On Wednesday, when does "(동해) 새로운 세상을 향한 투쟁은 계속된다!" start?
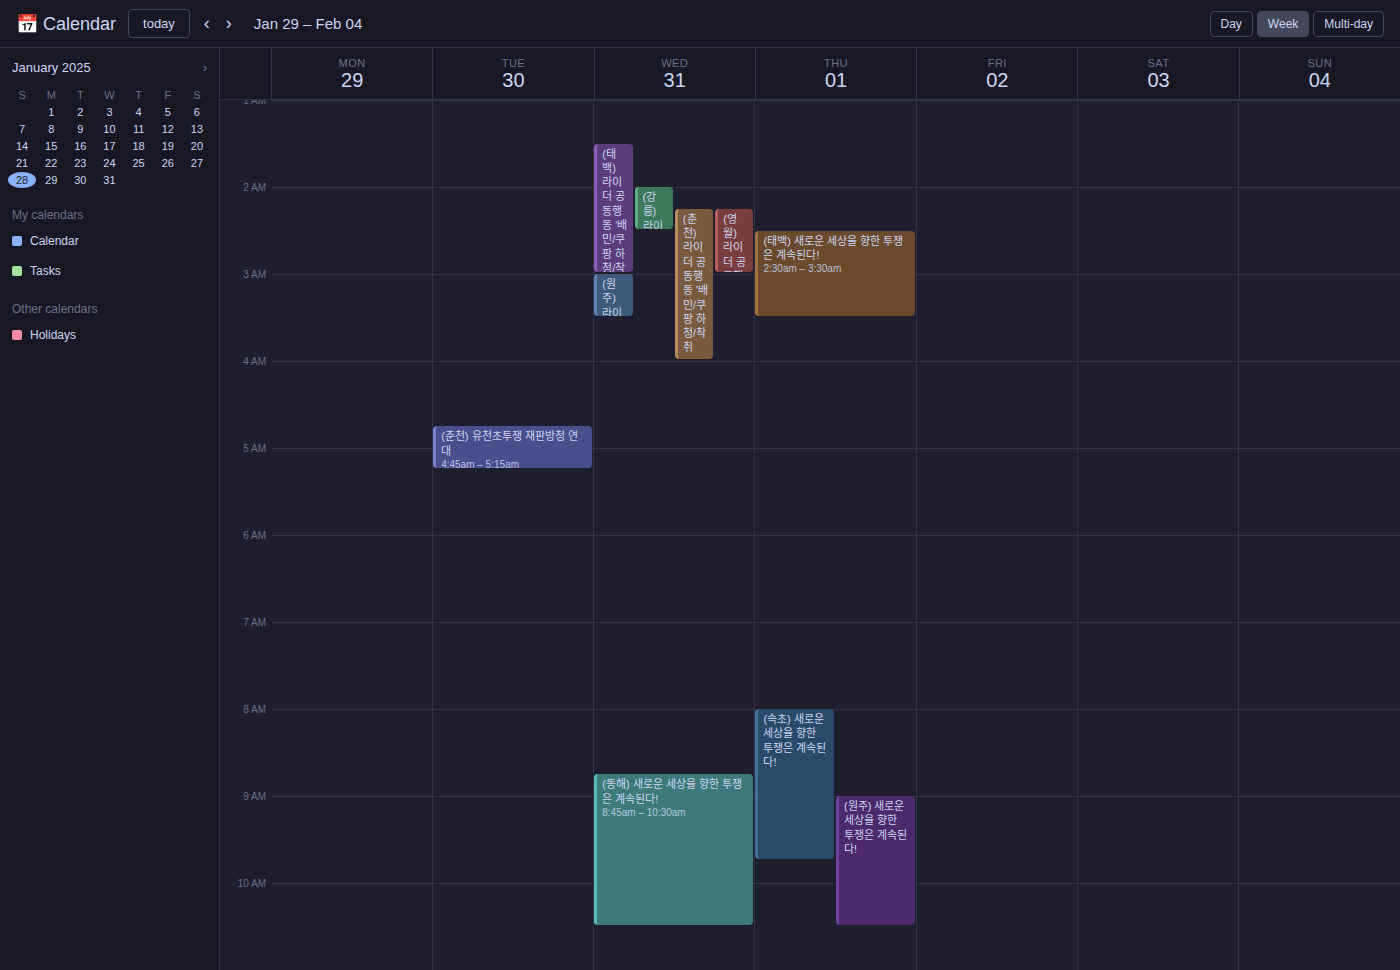
8:45 AM